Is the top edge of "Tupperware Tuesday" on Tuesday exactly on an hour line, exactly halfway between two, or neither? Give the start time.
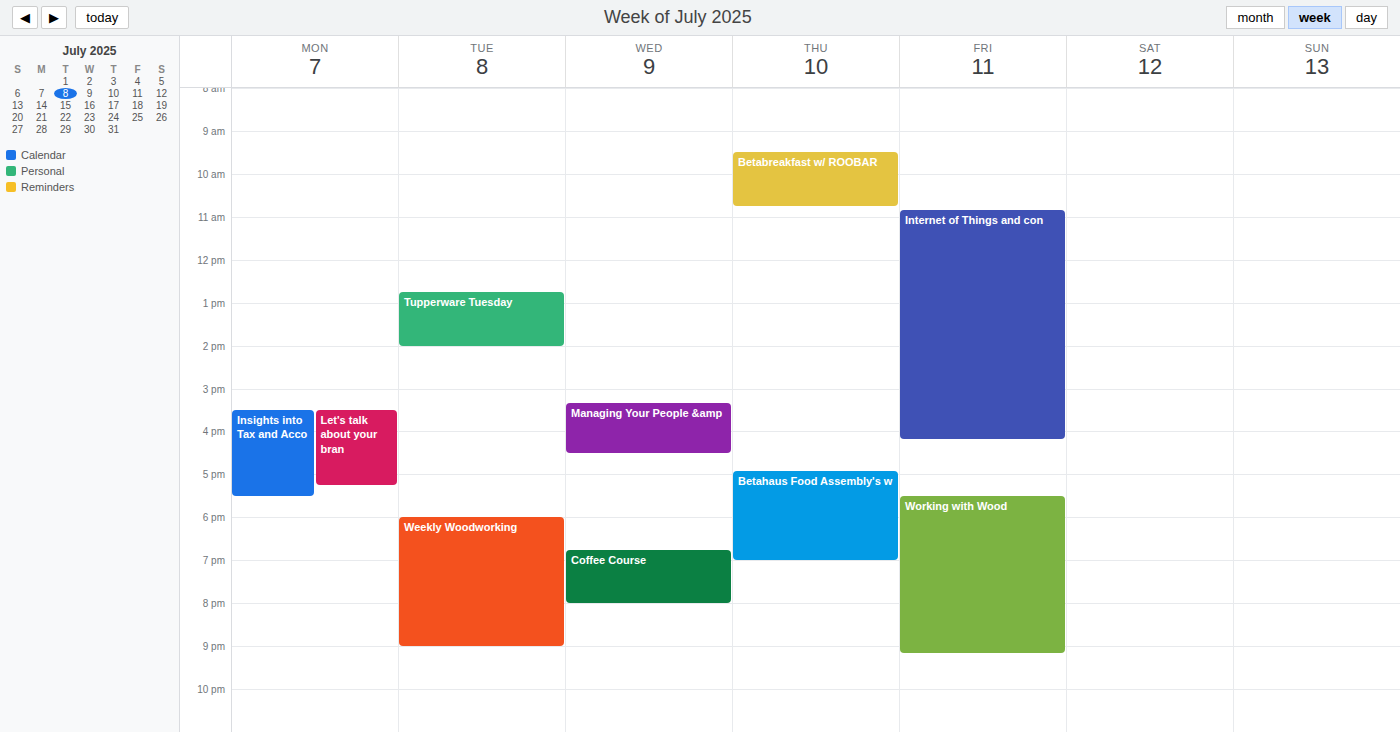
12:45 -- neither: three quarters of the way from the 12:00 line to the 13:00 line.